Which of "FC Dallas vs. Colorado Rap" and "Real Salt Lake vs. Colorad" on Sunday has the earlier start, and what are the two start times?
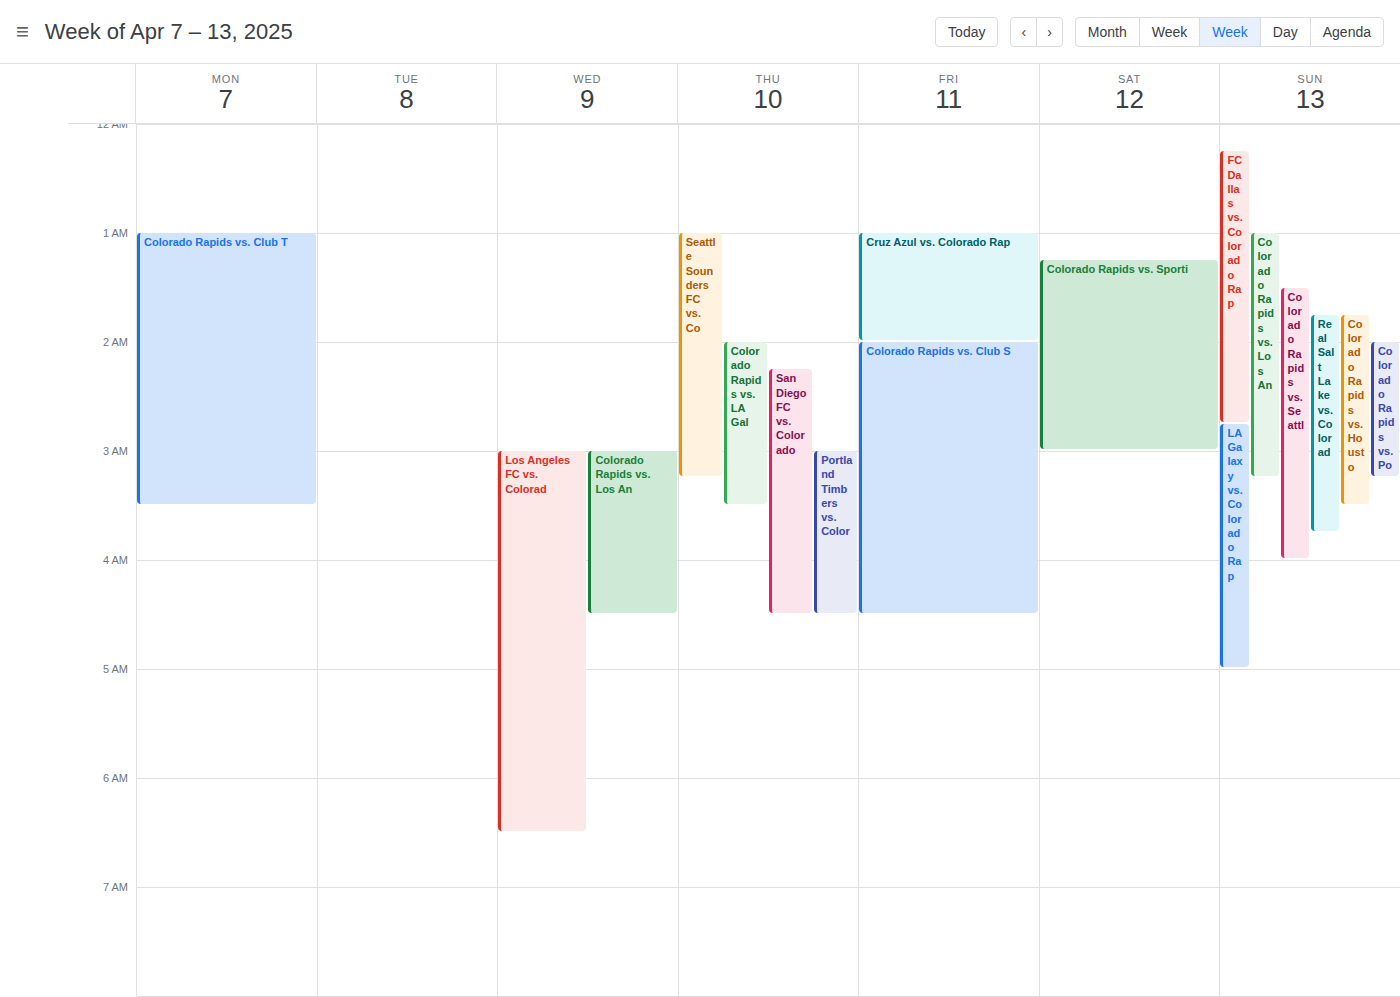
"FC Dallas vs. Colorado Rap" 12:15 AM; "Real Salt Lake vs. Colorad" 1:45 AM.